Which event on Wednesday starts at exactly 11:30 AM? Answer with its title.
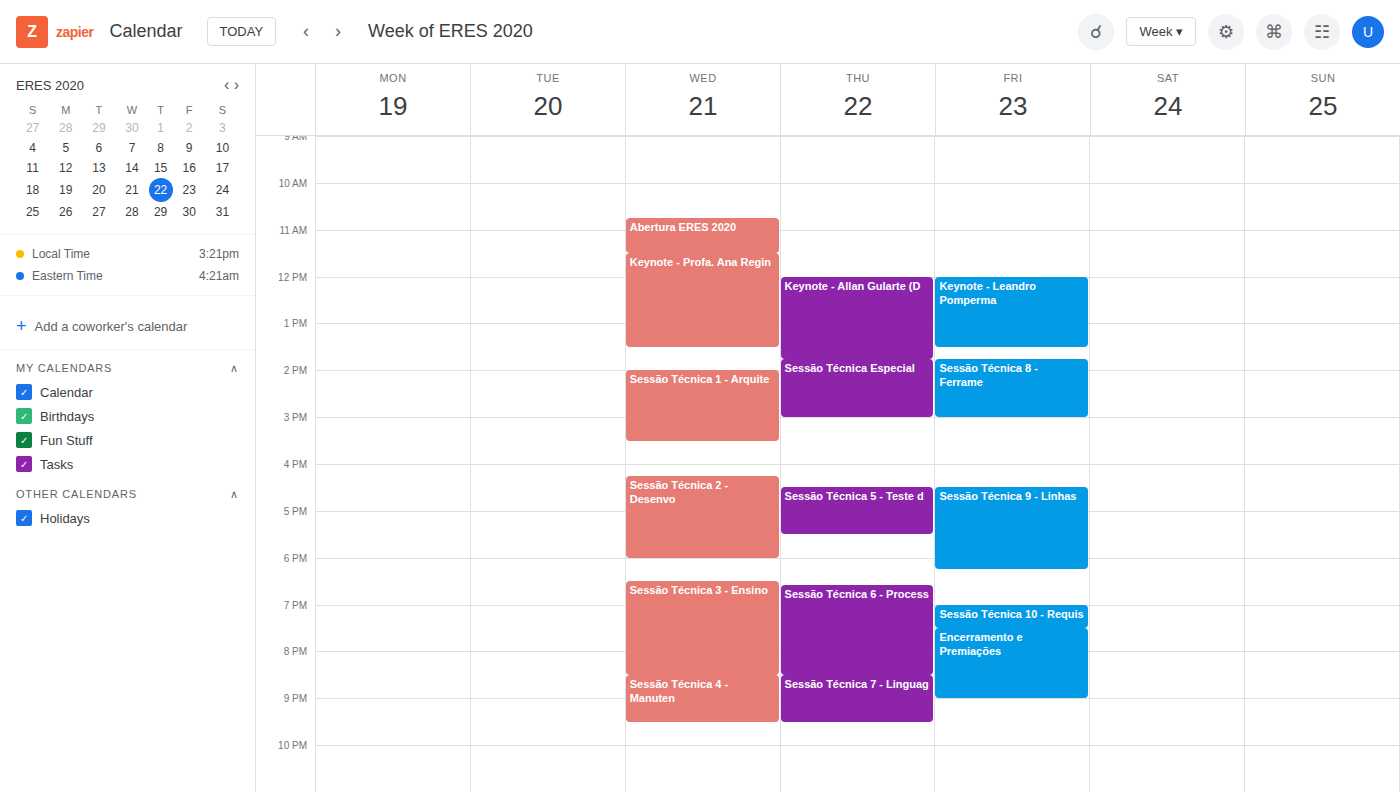
"Keynote - Profa. Ana Regin"